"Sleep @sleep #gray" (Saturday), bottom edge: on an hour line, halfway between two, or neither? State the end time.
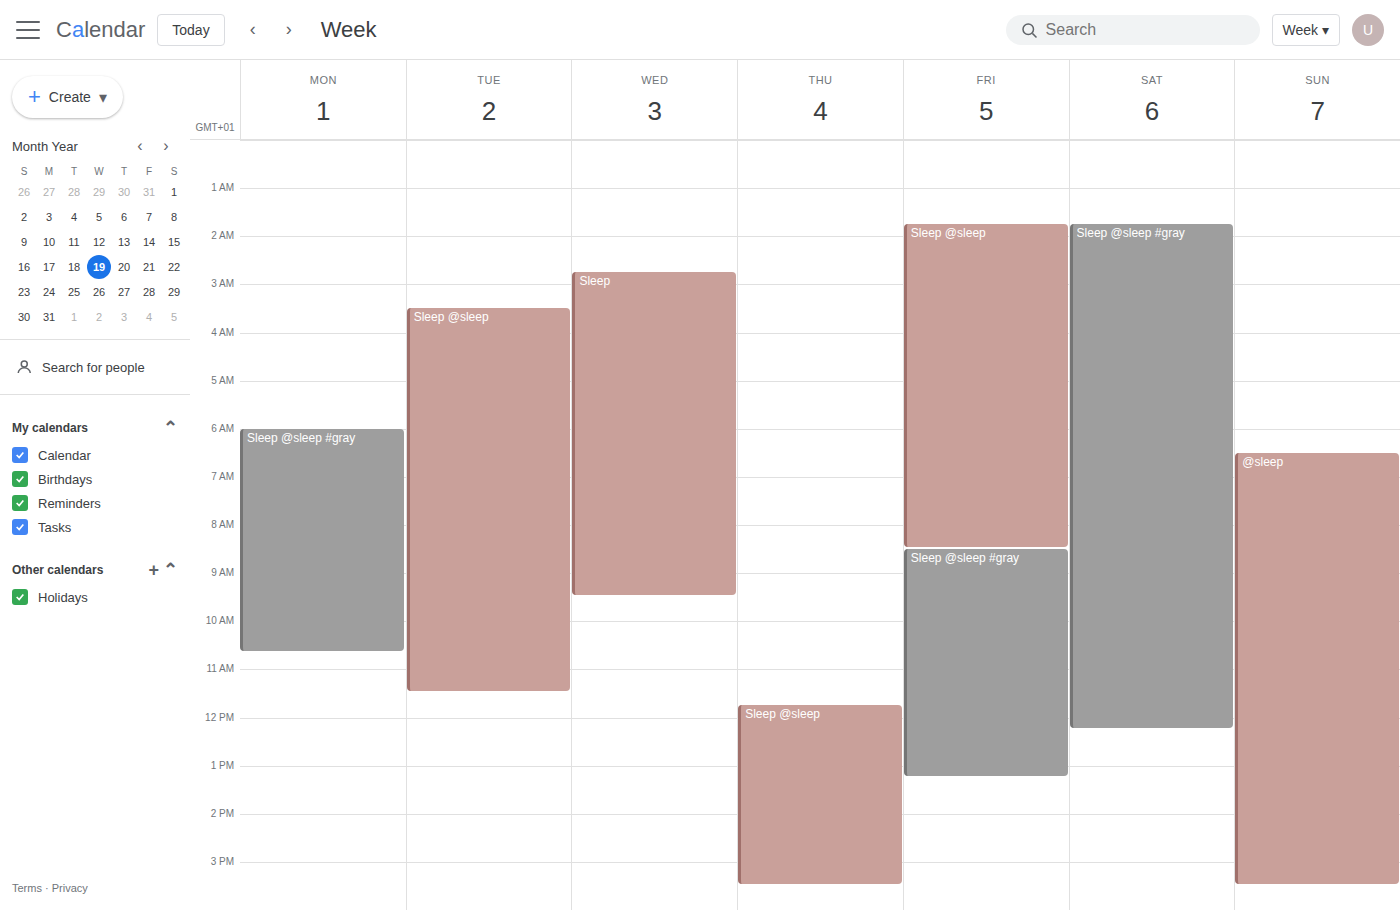
12:15 -- neither: a quarter of the way from the 12:00 line to the 13:00 line.